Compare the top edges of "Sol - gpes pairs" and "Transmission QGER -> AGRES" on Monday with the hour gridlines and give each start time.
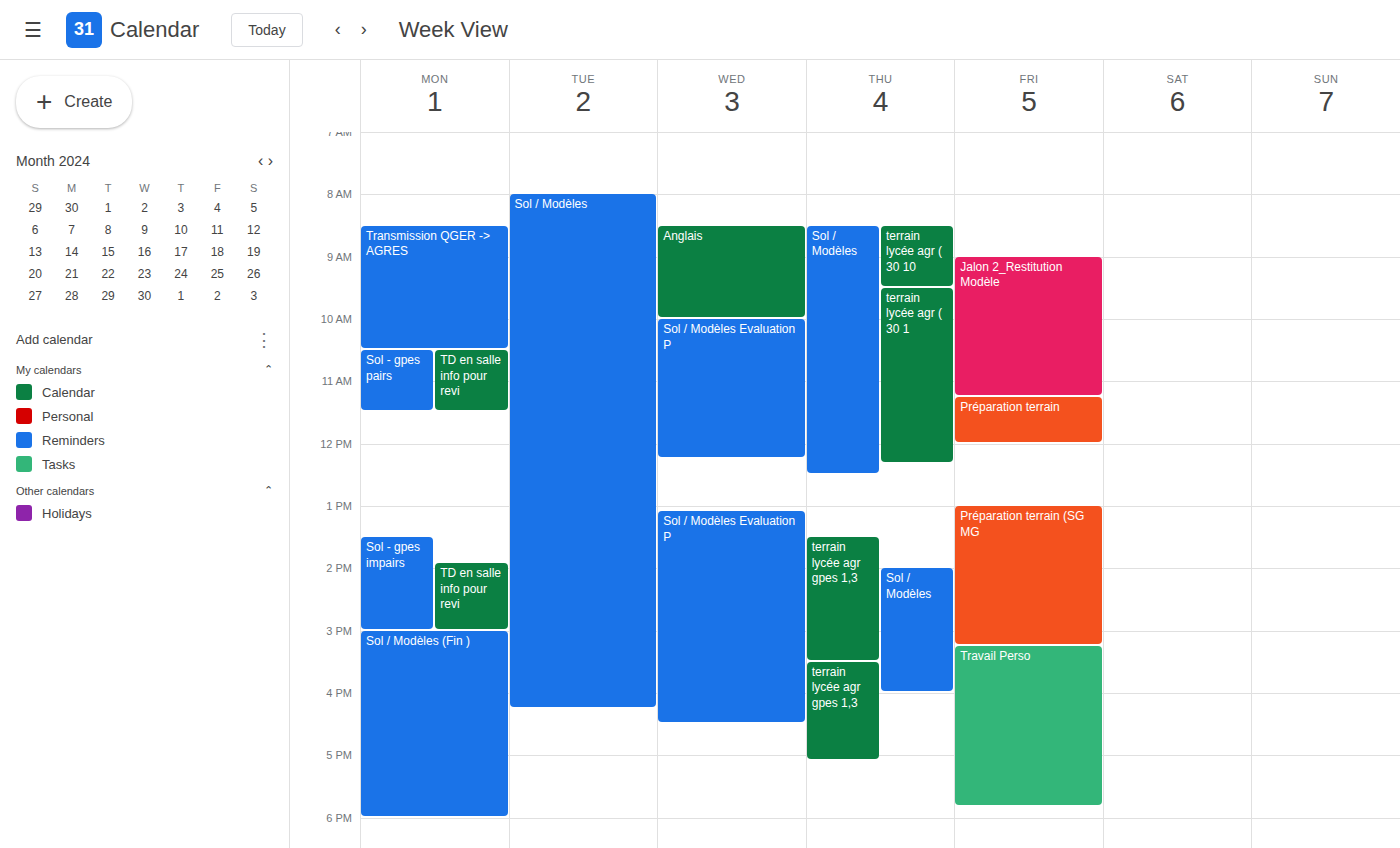
"Sol - gpes pairs": 10:30 AM, halfway between the 10 AM and 11 AM lines. "Transmission QGER -> AGRES": 8:30 AM, halfway between the 8 AM and 9 AM lines.